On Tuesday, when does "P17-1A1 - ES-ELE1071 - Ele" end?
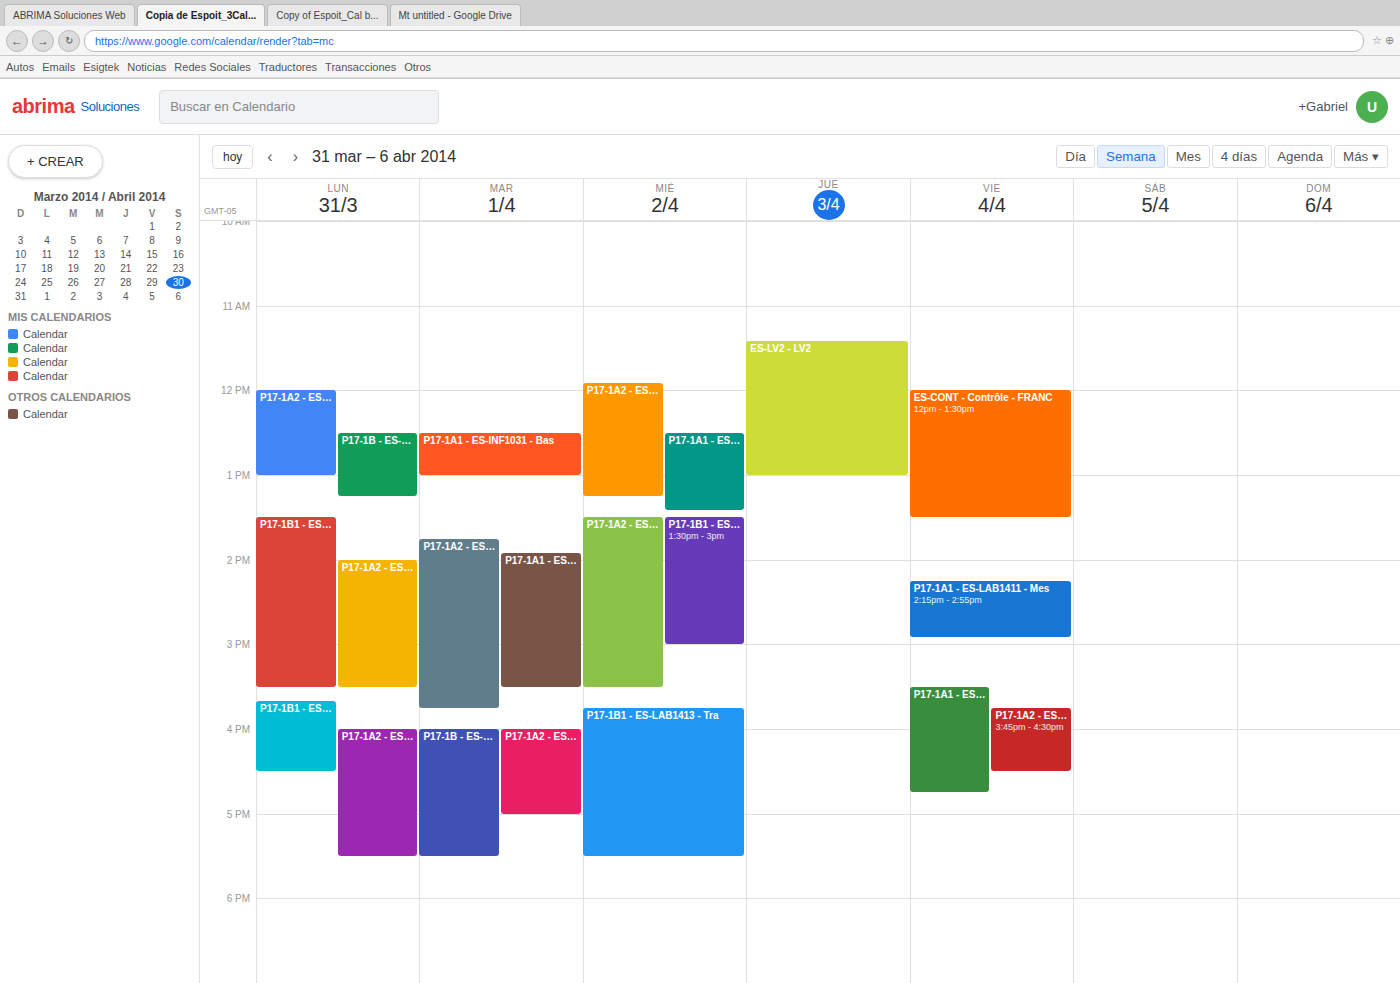
3:30 PM